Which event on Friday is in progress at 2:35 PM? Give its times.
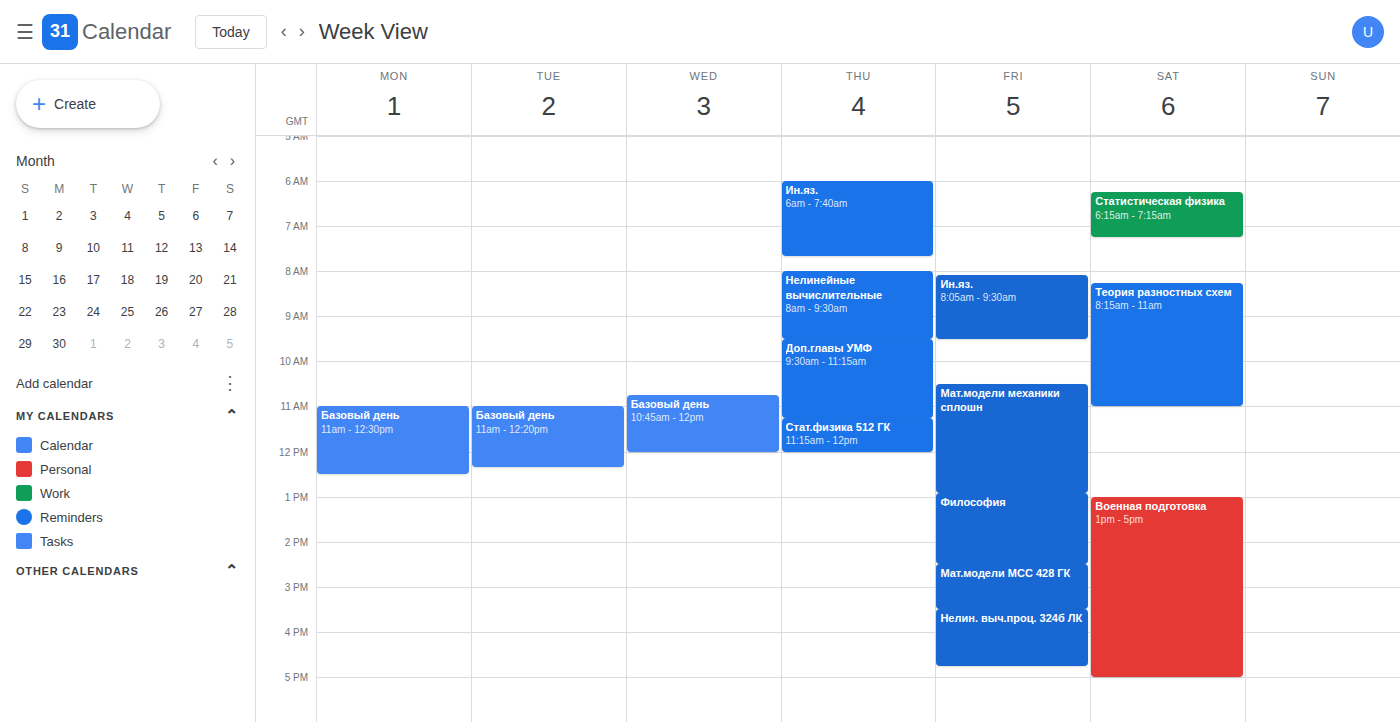
"Мат.модели МСС 428 ГК", 2:30 PM to 3:30 PM